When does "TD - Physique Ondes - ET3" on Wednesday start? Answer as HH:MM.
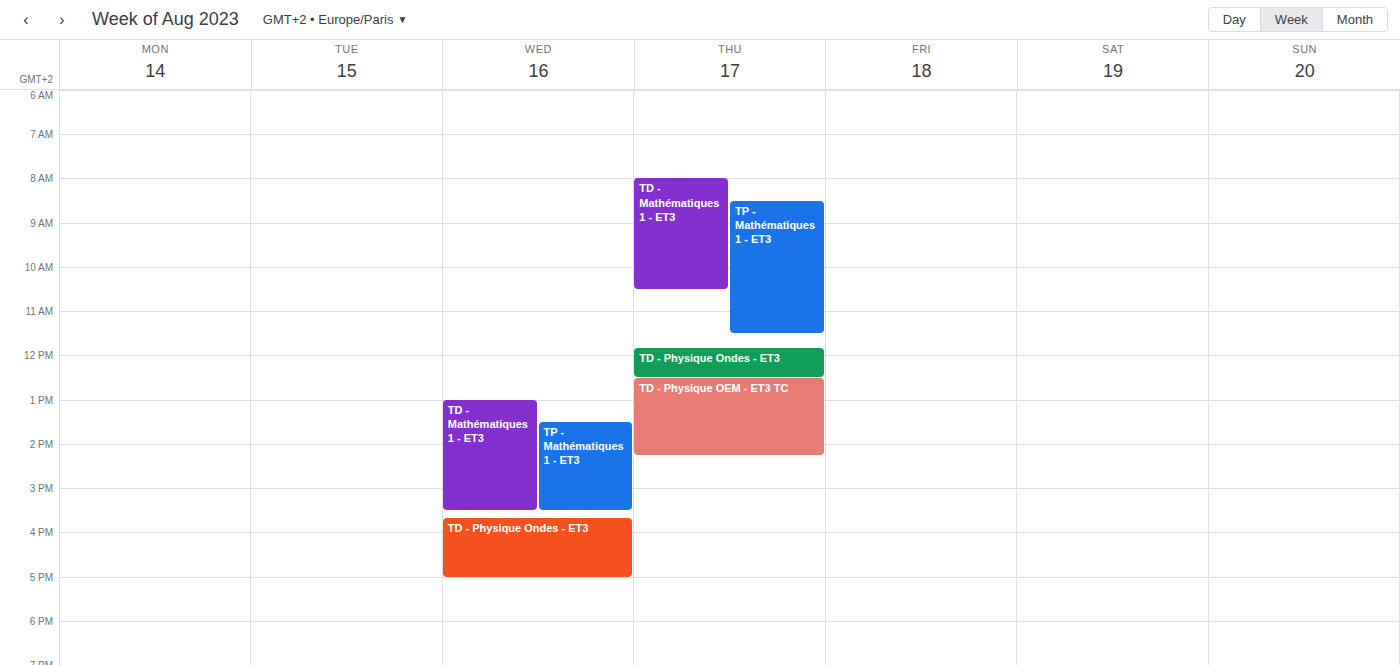
15:40